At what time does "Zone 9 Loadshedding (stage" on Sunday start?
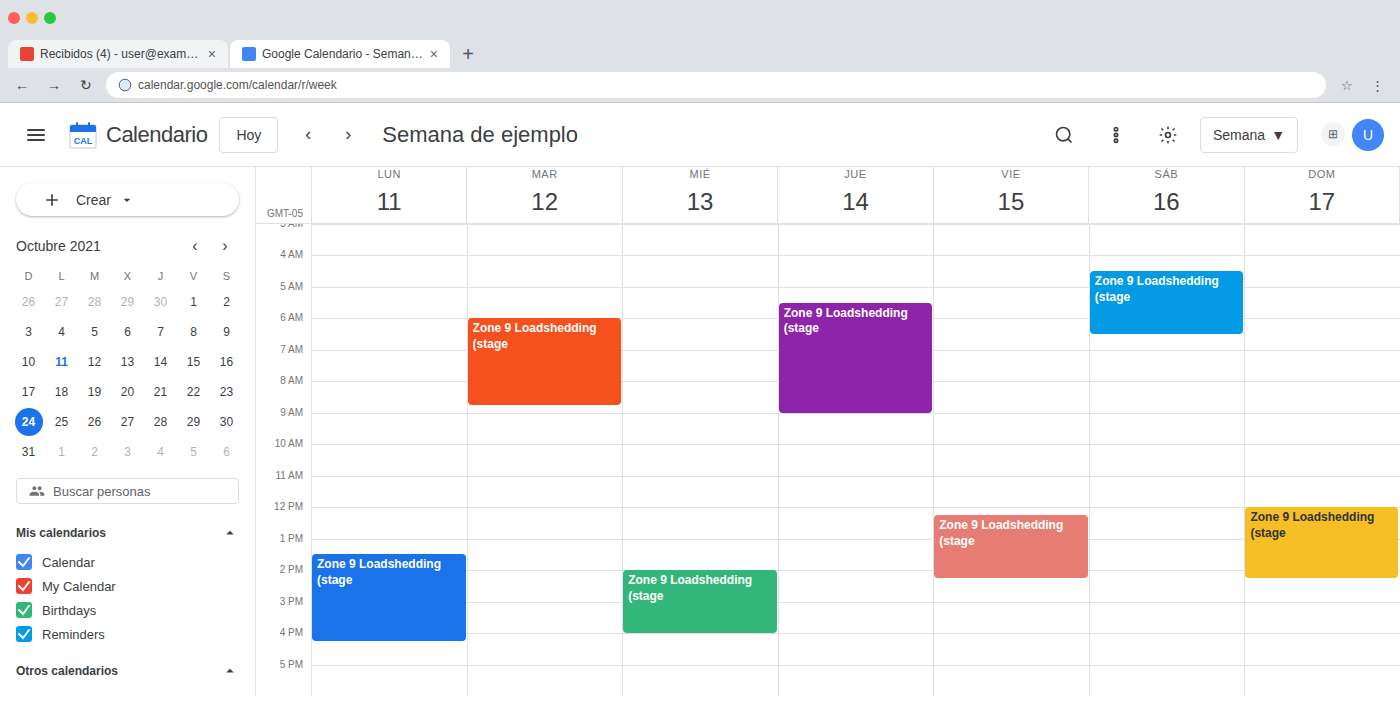
12:00 PM